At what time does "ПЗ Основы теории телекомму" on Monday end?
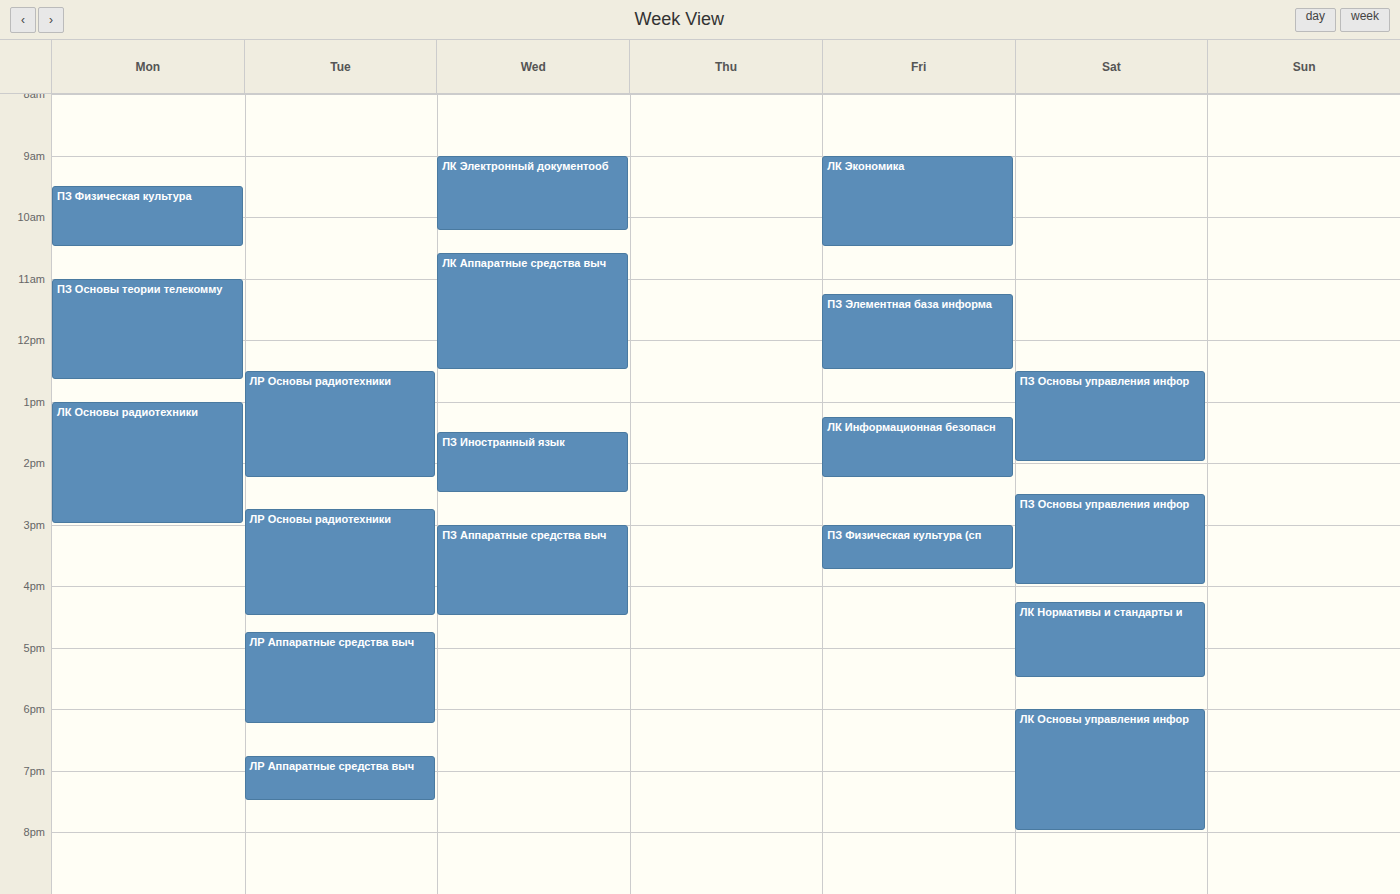
12:40 PM